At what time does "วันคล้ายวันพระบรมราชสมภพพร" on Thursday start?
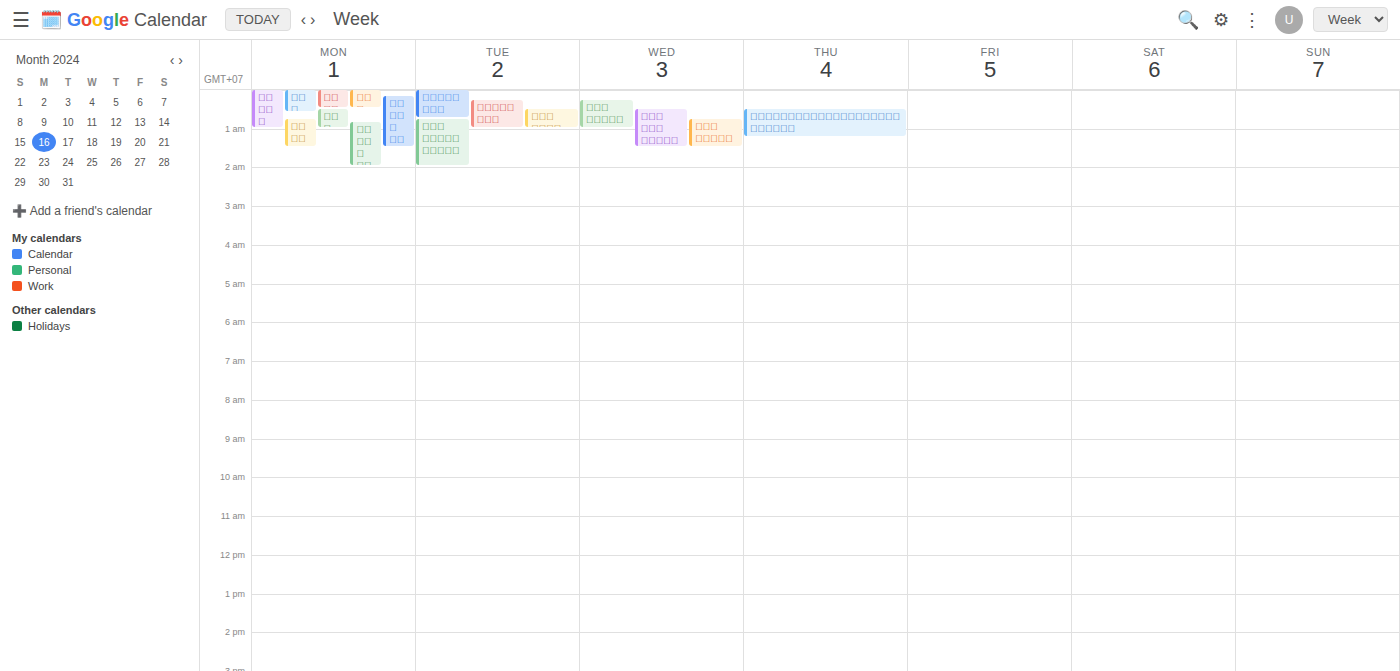
12:30 AM